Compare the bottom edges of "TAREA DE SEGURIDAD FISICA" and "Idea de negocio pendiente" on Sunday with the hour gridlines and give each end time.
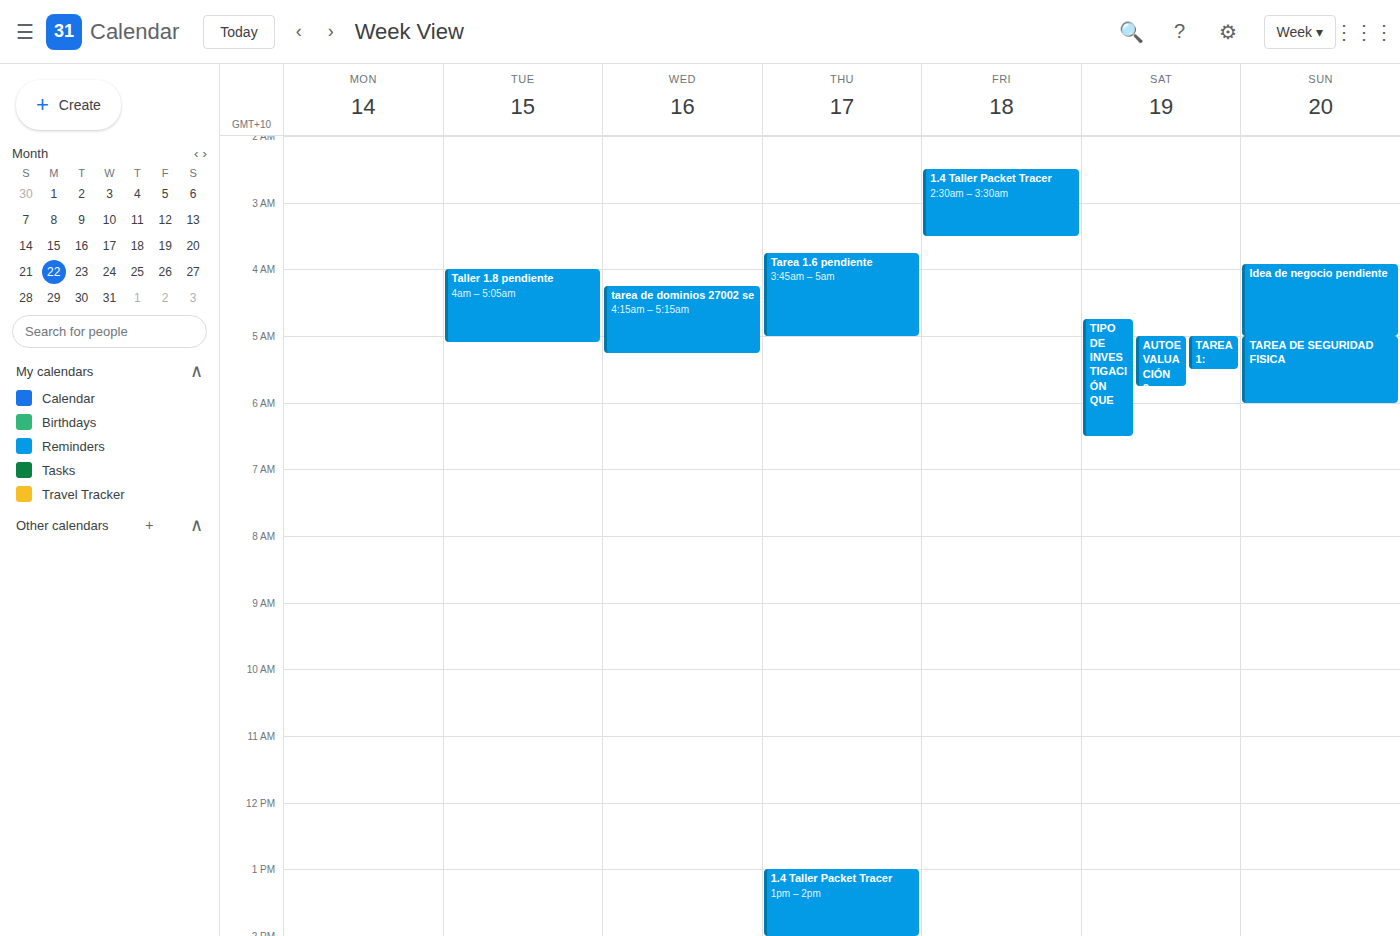
"TAREA DE SEGURIDAD FISICA": 6:00 AM, exactly on the 6 AM line. "Idea de negocio pendiente": 5:00 AM, exactly on the 5 AM line.